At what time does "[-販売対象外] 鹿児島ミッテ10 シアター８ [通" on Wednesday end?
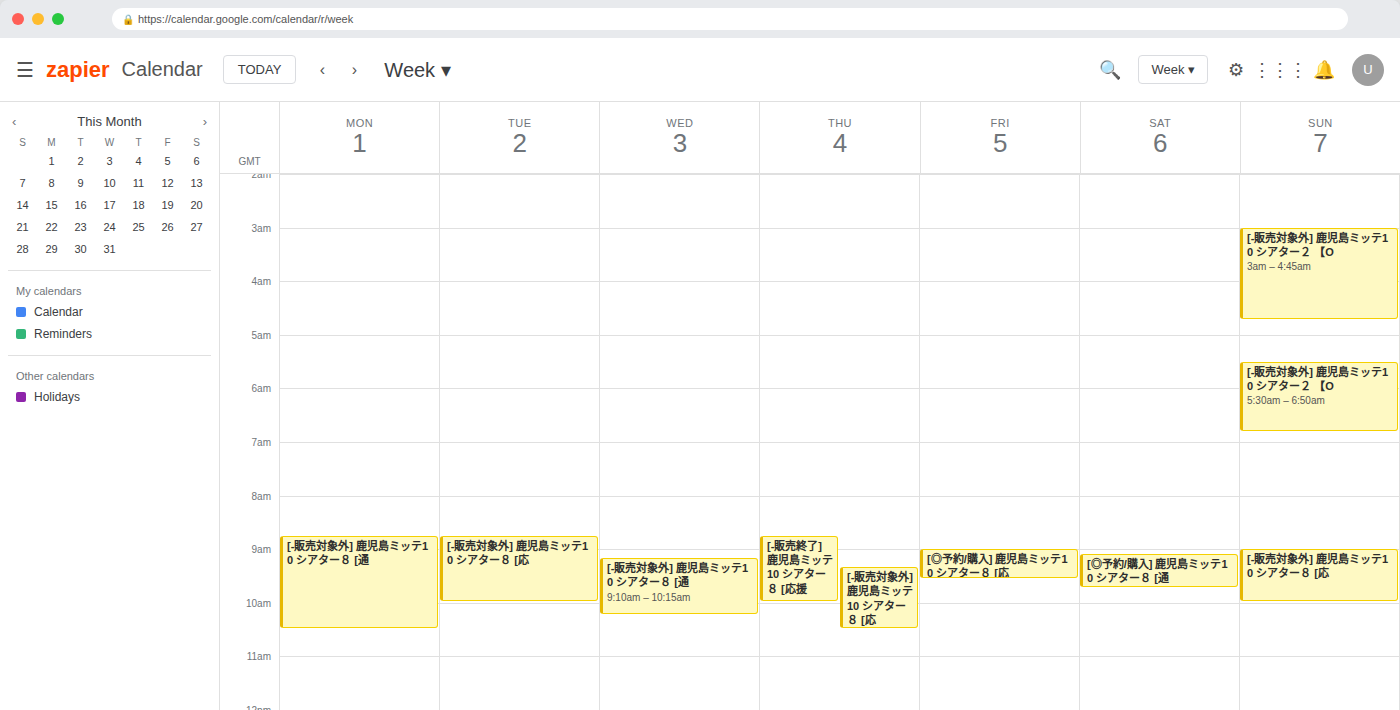
10:15 AM